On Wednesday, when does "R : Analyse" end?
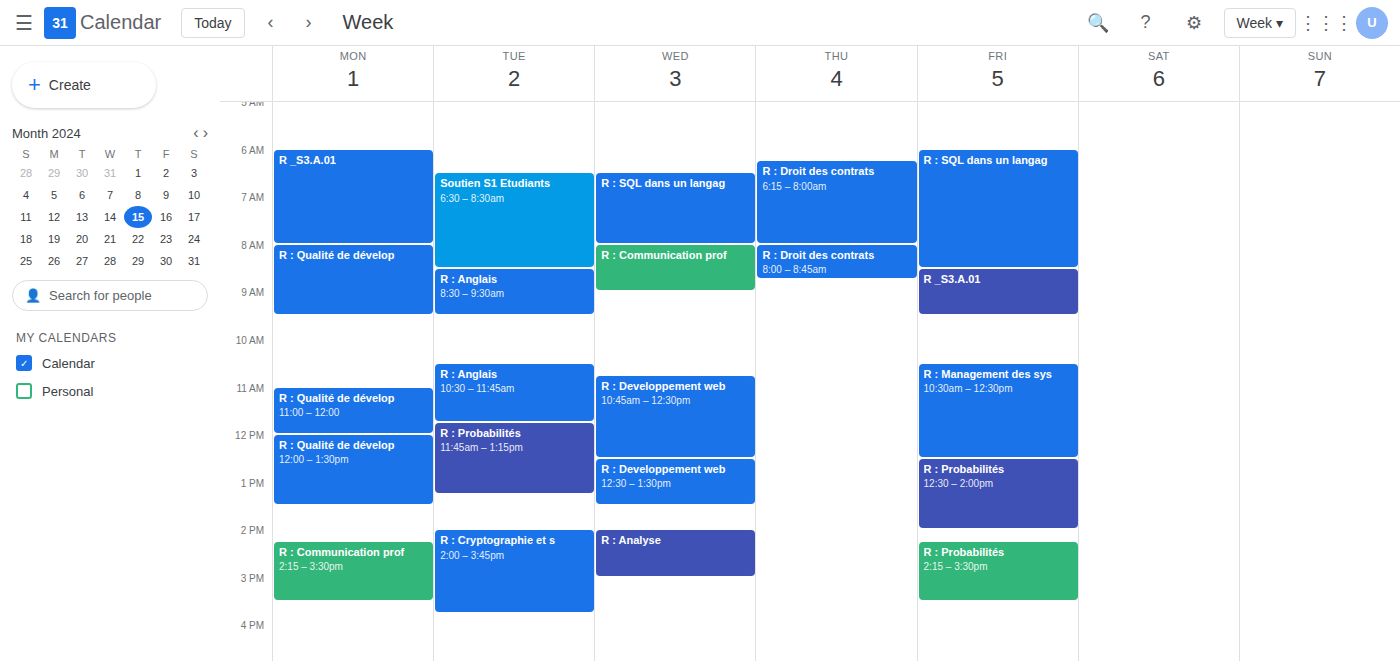
3:00 PM